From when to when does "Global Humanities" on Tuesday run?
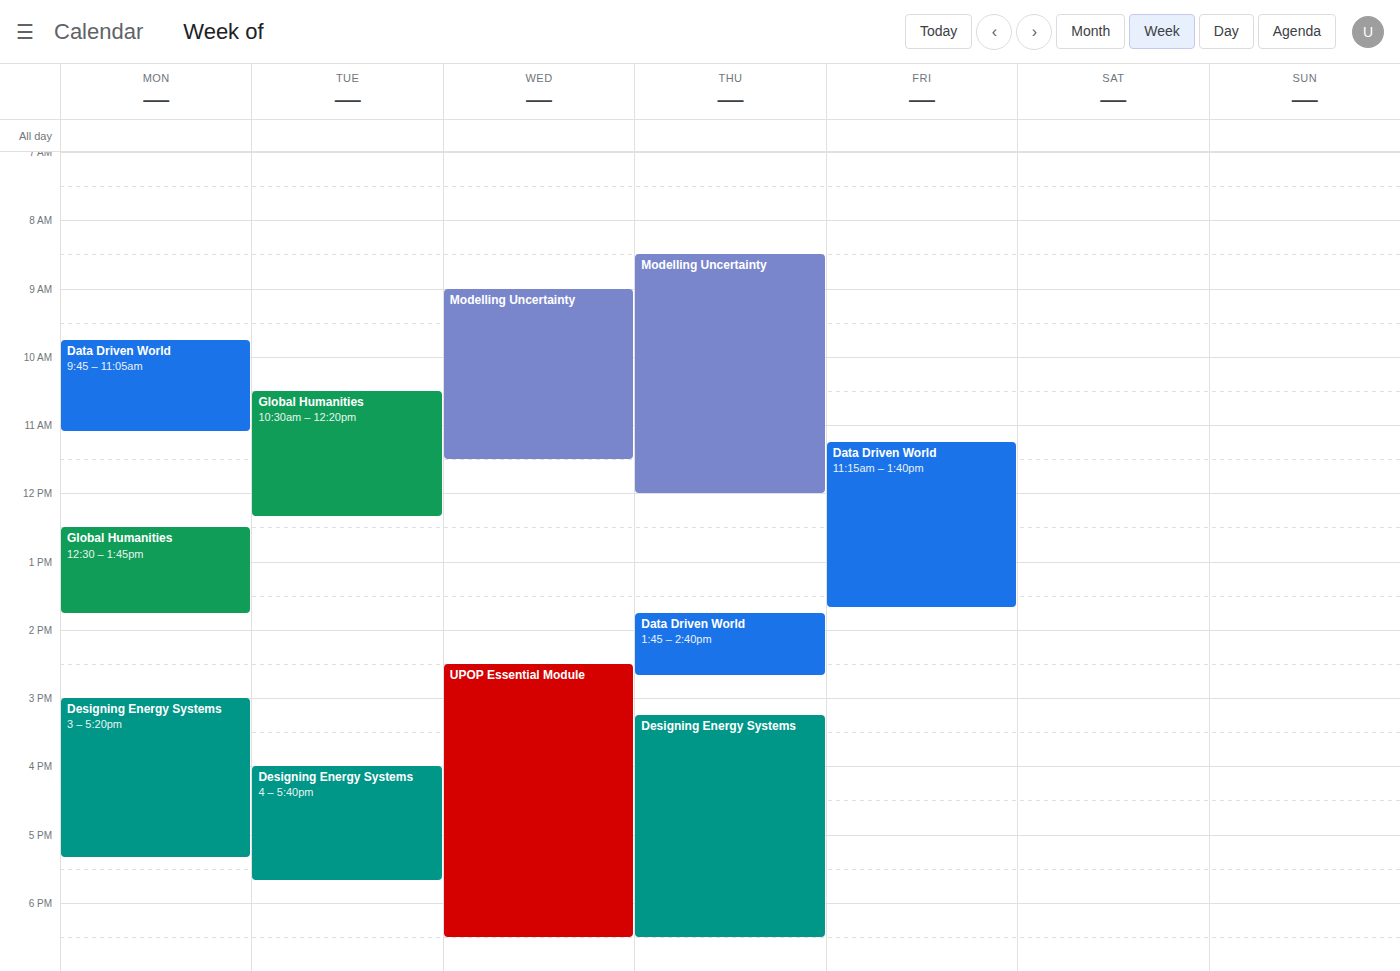
10:30 AM to 12:20 PM